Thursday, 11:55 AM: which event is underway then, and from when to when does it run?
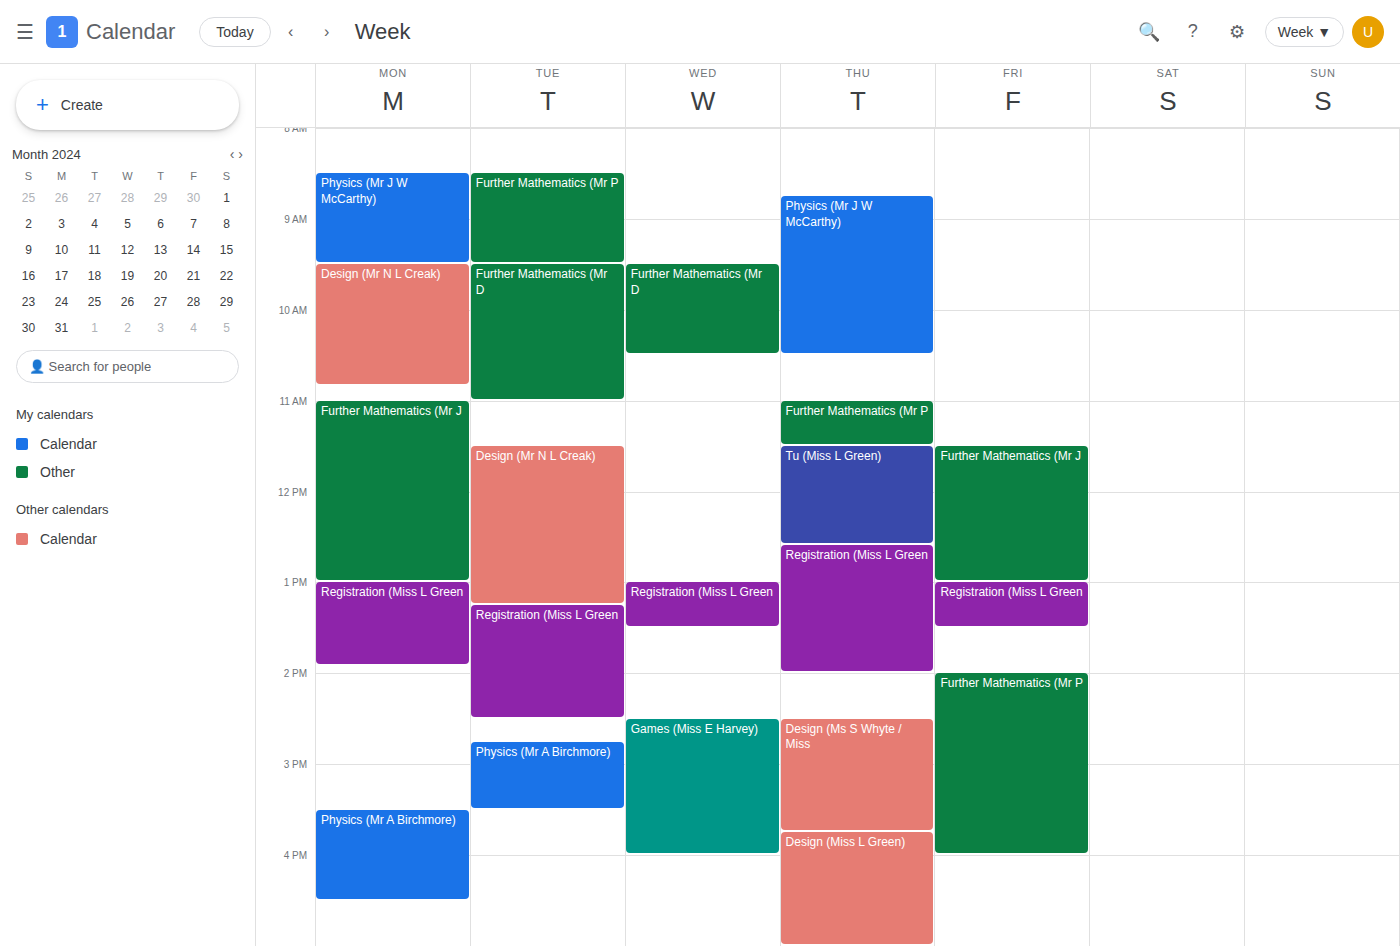
"Tu (Miss L Green)", 11:30 AM to 12:35 PM